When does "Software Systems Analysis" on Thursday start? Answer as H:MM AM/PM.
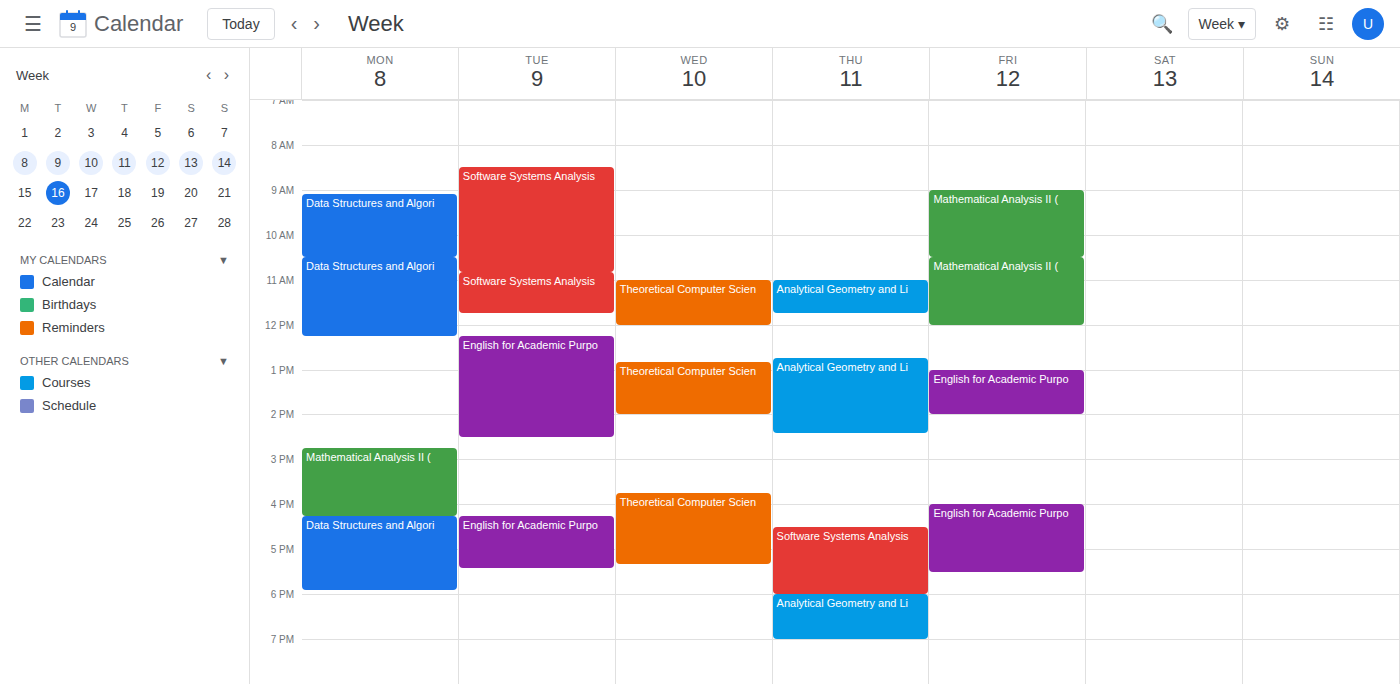
4:30 PM